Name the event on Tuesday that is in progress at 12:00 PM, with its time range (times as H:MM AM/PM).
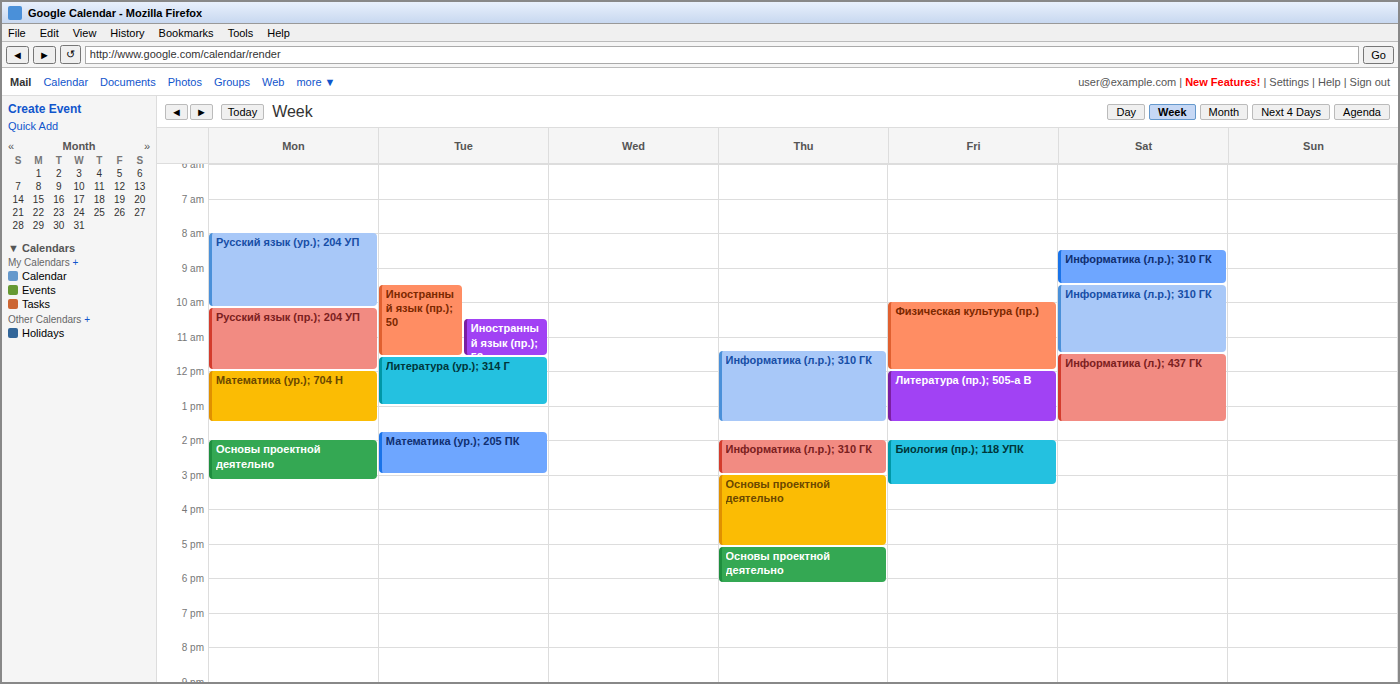
"Литература (ур.); 314 Г", 11:35 AM to 1:00 PM